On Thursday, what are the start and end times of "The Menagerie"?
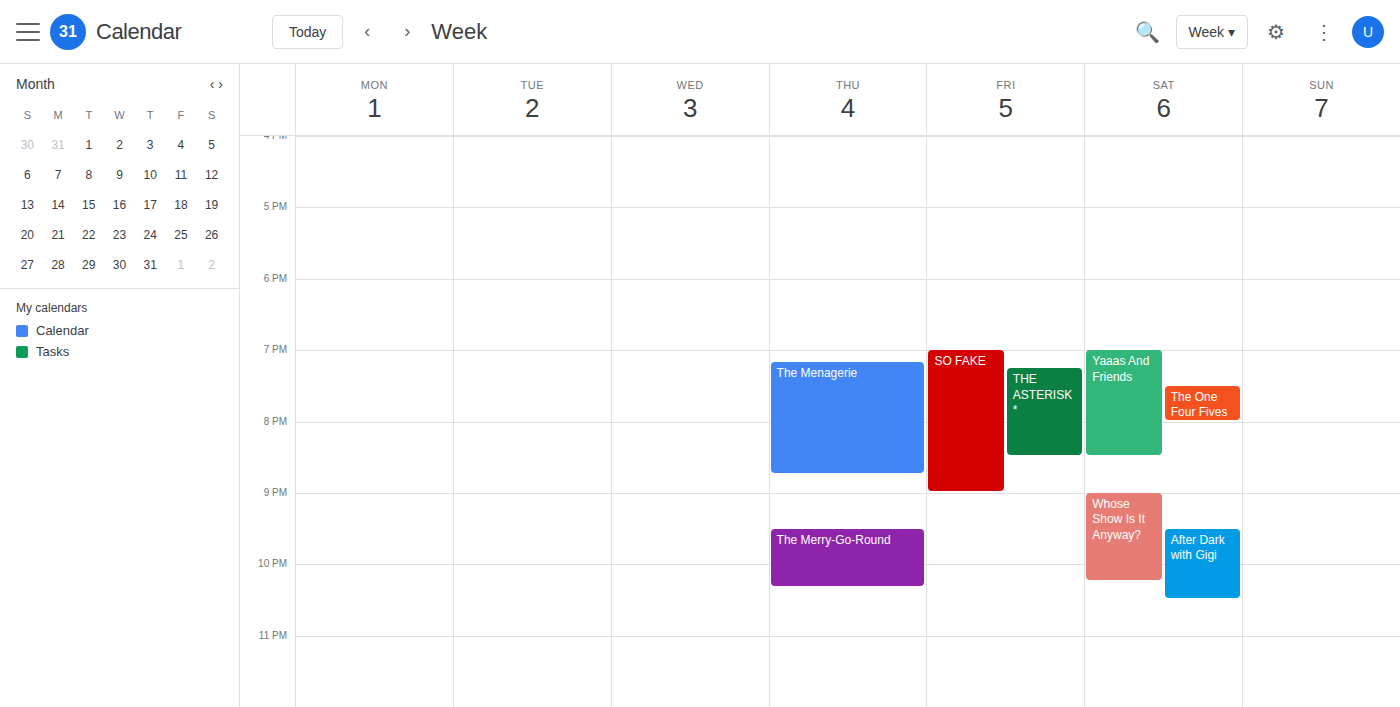
7:10 PM to 8:45 PM